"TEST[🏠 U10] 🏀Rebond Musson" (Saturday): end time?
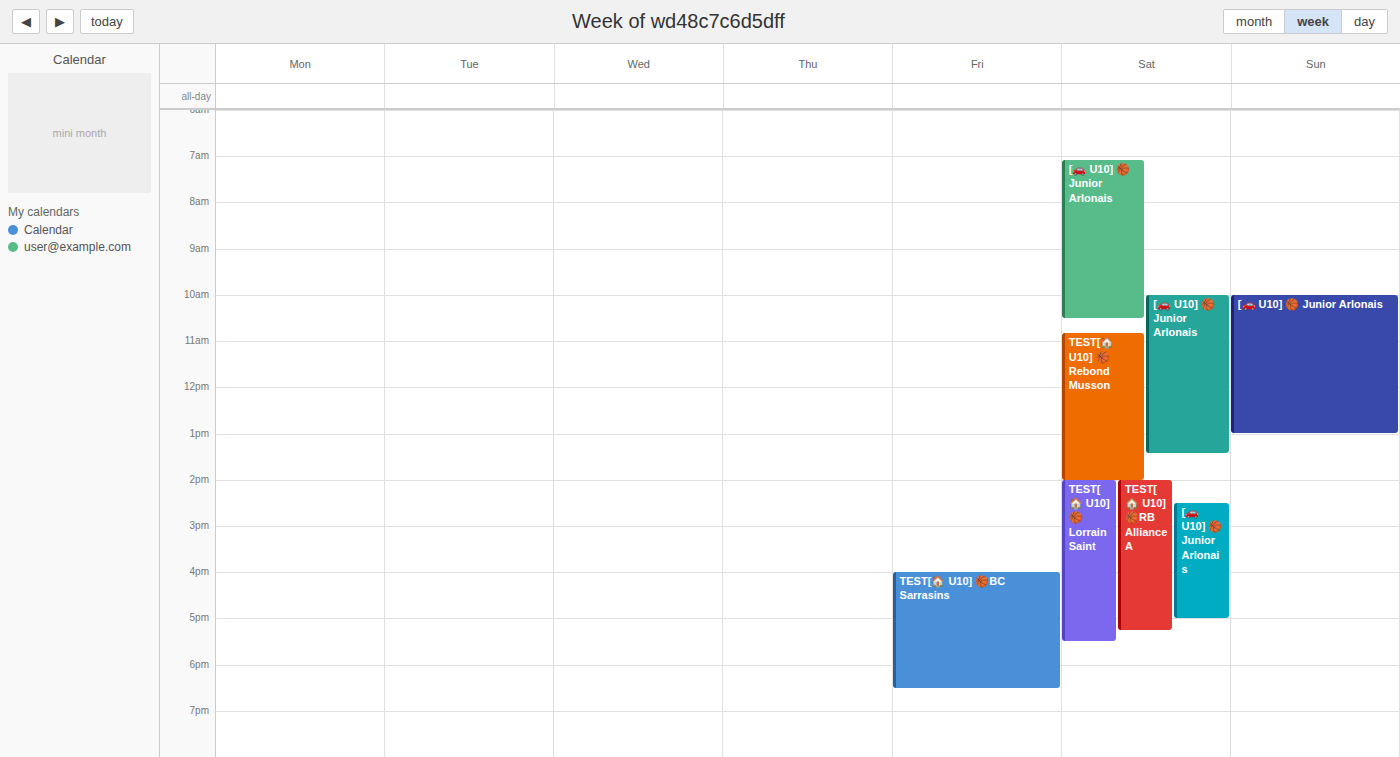
2:00 PM